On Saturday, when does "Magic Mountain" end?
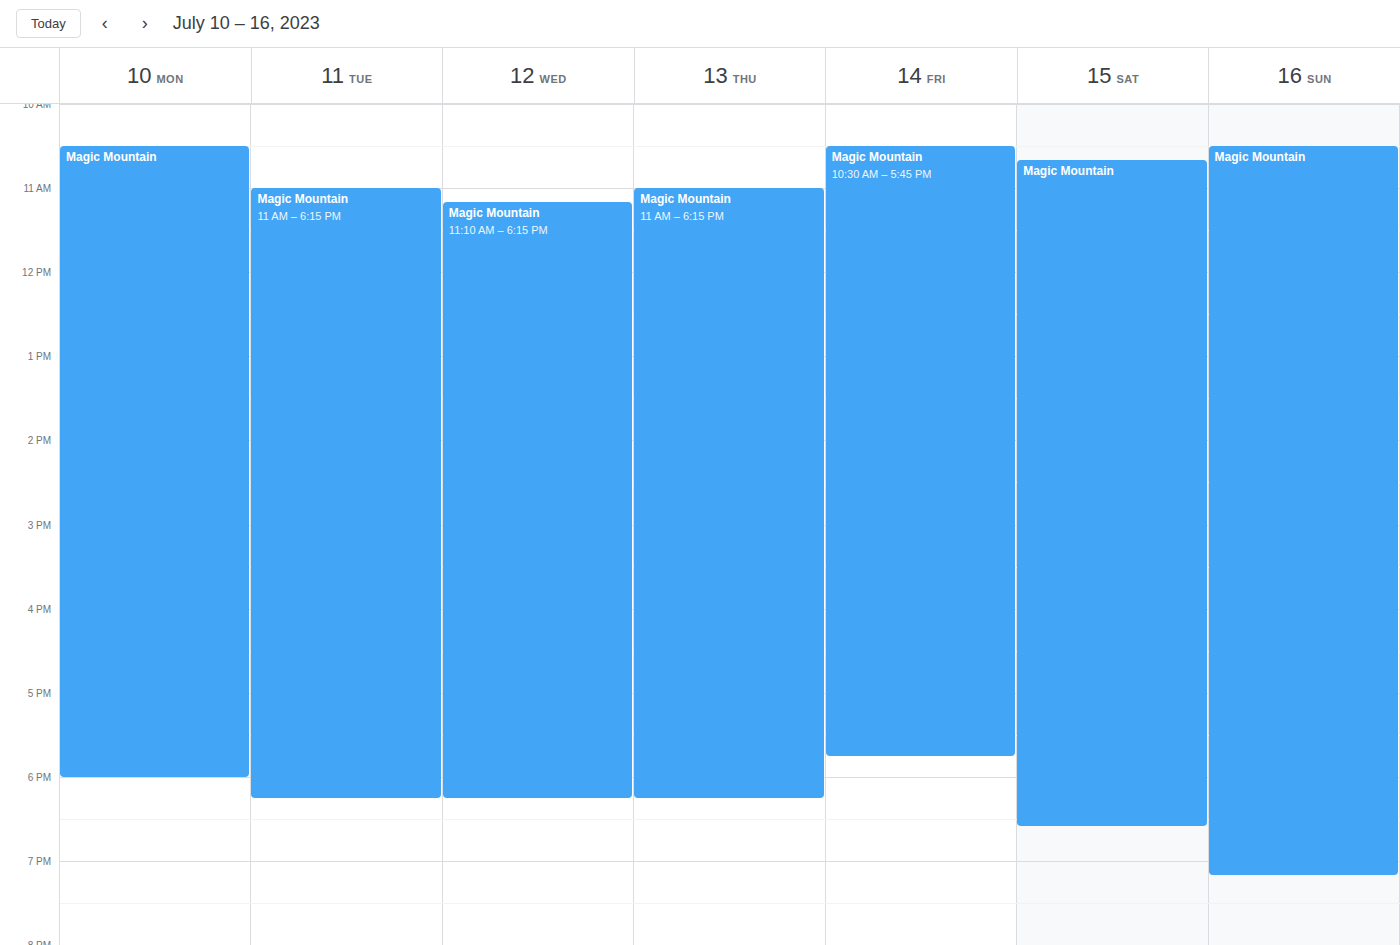
6:35 PM